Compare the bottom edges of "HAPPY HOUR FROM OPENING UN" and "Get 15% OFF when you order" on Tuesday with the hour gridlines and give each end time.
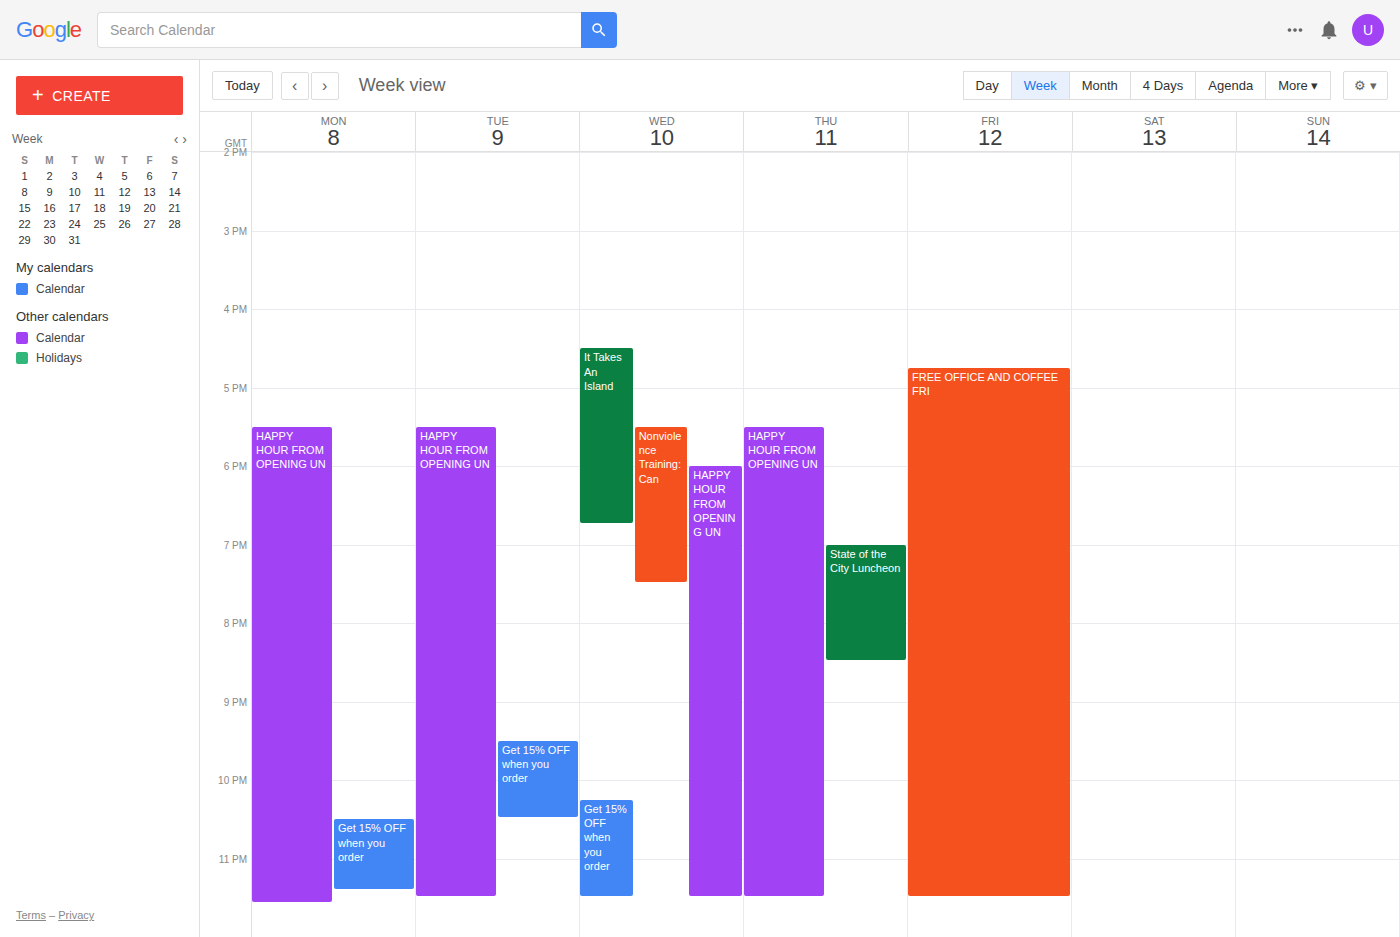
"HAPPY HOUR FROM OPENING UN": 11:30 PM, halfway between the 11 PM and 12 AM lines. "Get 15% OFF when you order": 10:30 PM, halfway between the 10 PM and 11 PM lines.